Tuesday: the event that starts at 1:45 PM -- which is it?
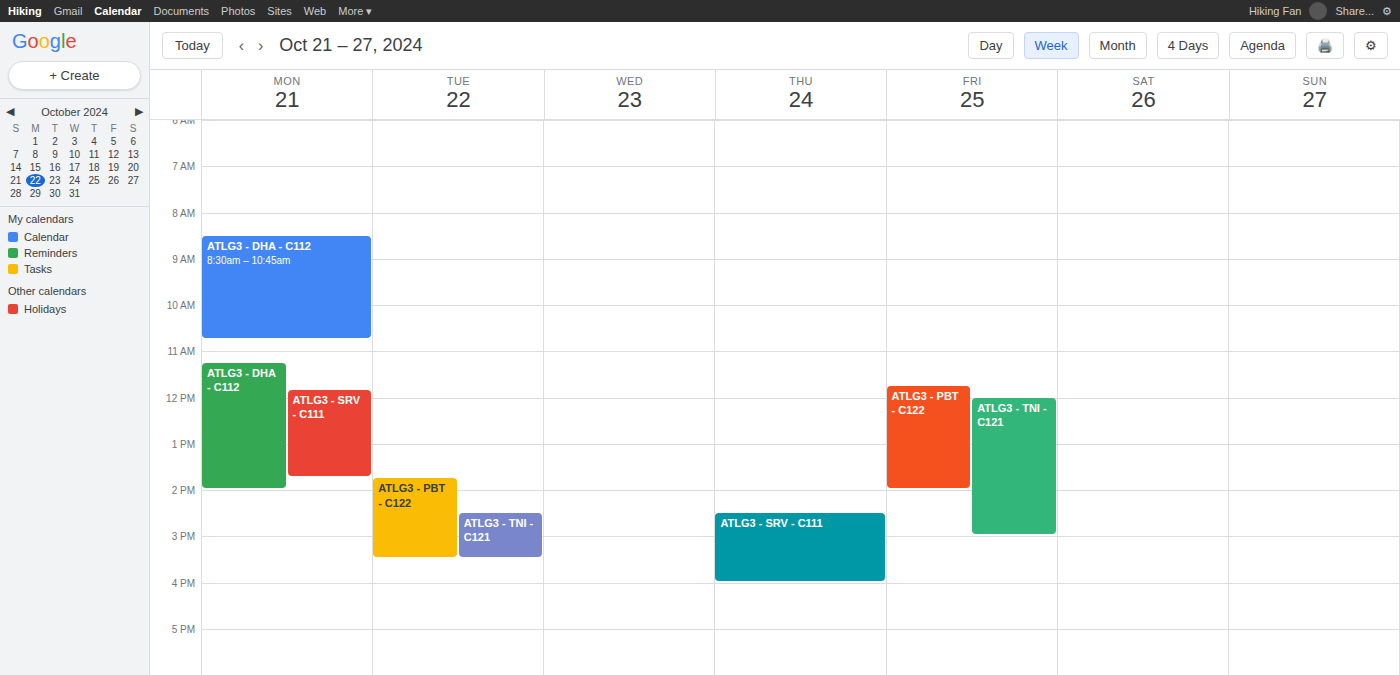
"ATLG3 - PBT - C122"